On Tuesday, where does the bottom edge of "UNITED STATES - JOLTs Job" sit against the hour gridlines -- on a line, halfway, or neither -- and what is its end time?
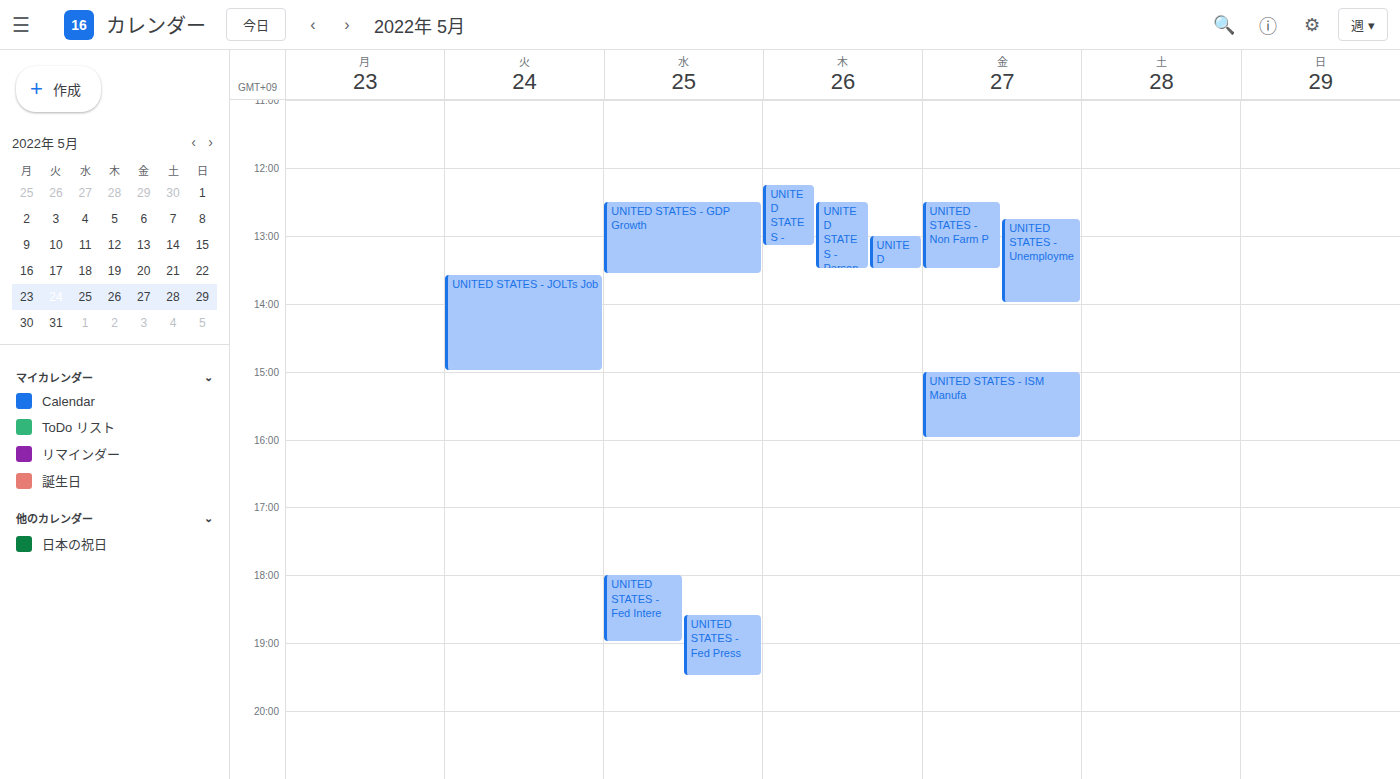
15:00 -- exactly on the 15:00 line.